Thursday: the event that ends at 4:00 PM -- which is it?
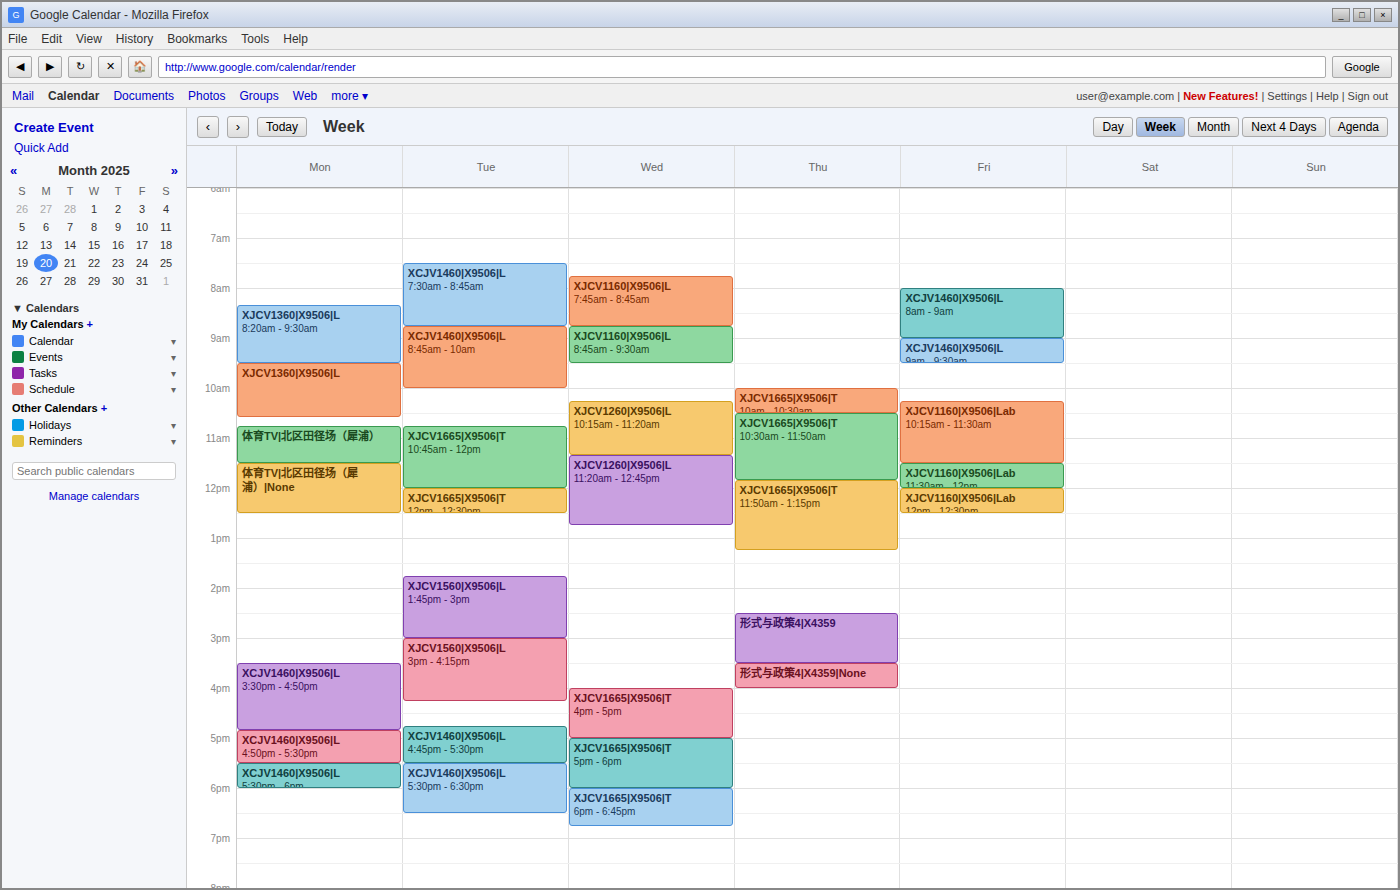
"形式与政策4|X4359|None"